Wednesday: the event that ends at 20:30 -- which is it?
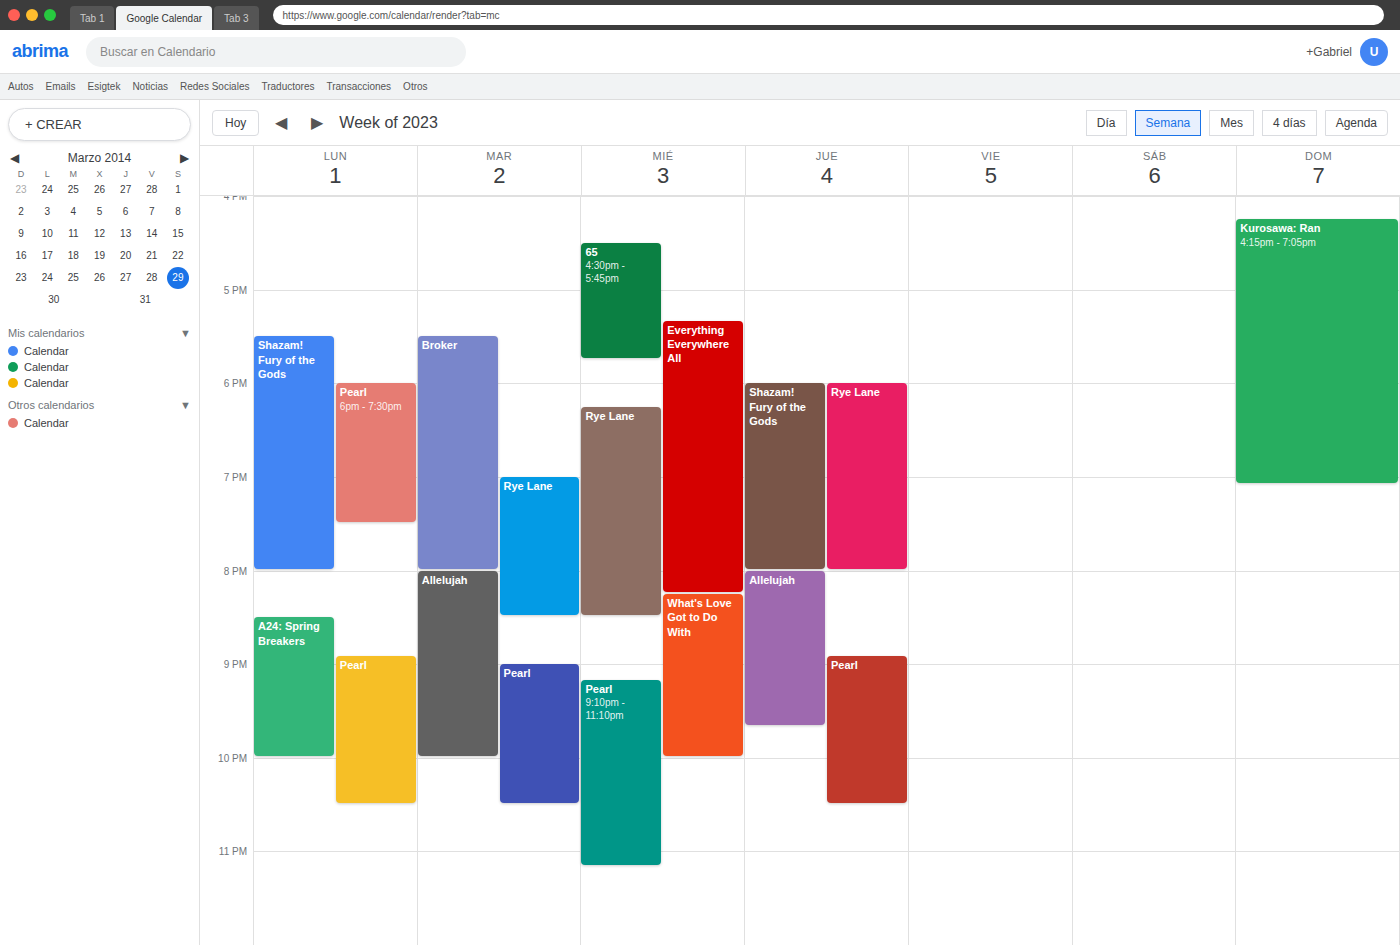
"Rye Lane"